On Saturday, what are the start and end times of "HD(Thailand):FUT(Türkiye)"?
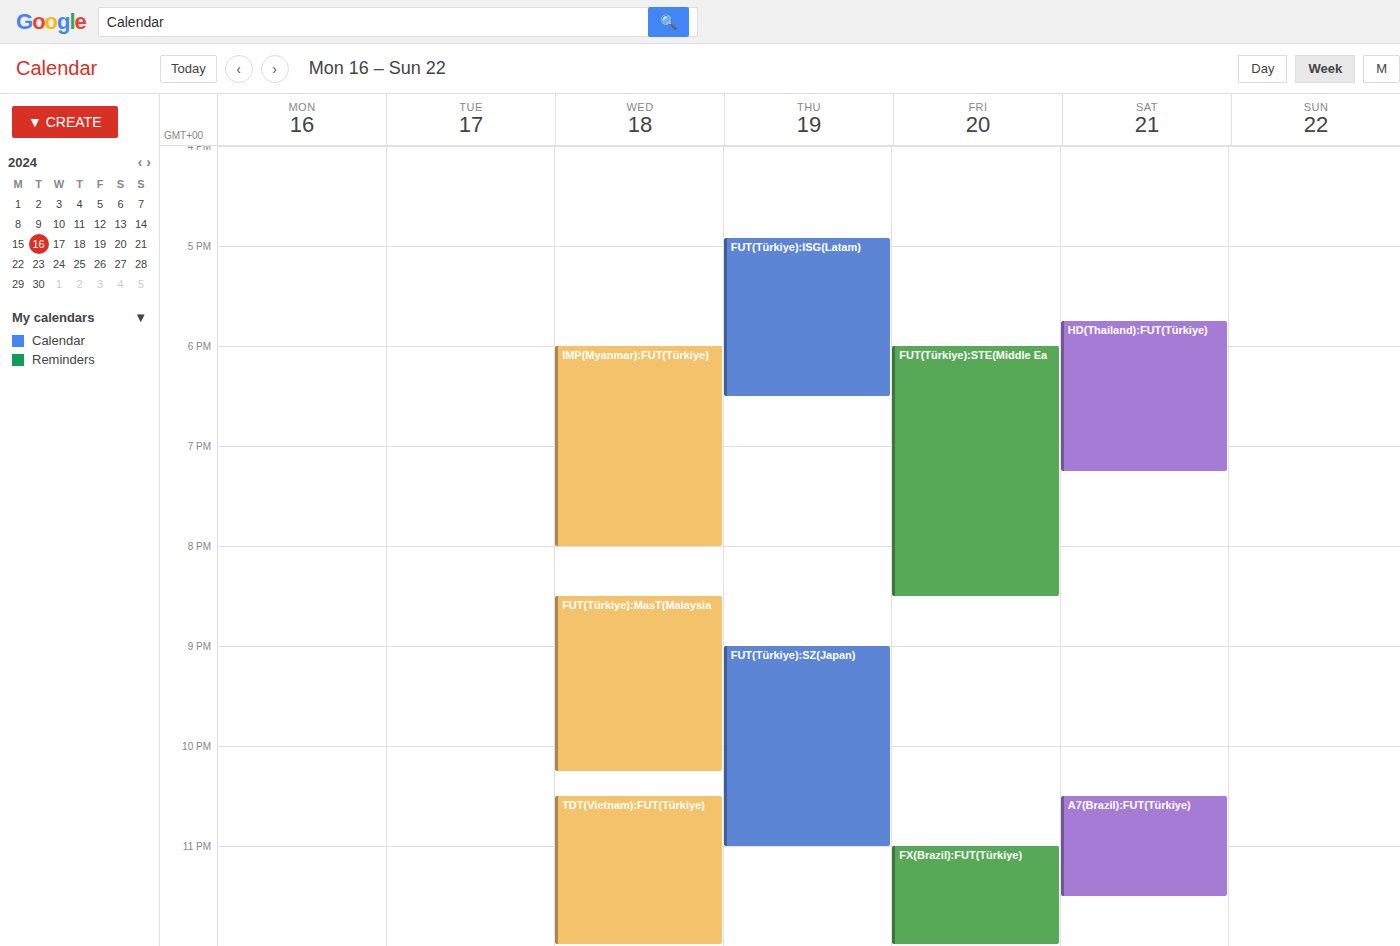
5:45 PM to 7:15 PM